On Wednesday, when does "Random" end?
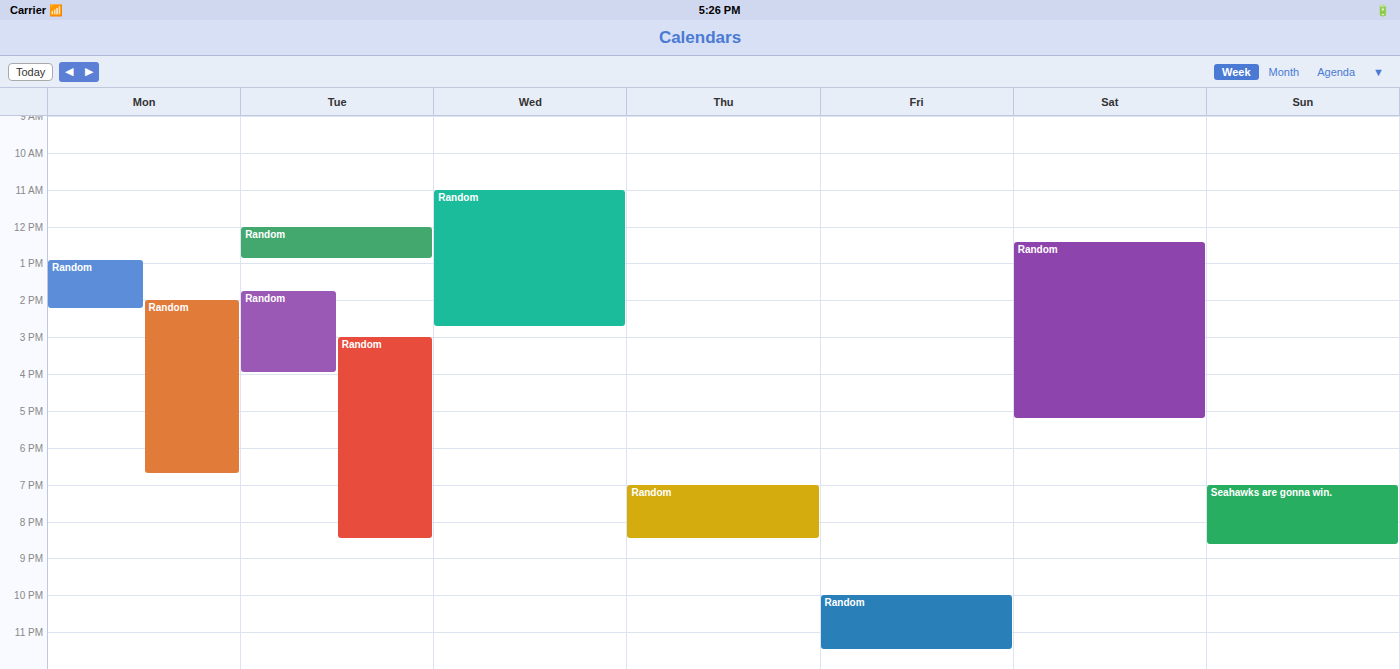
2:45 PM